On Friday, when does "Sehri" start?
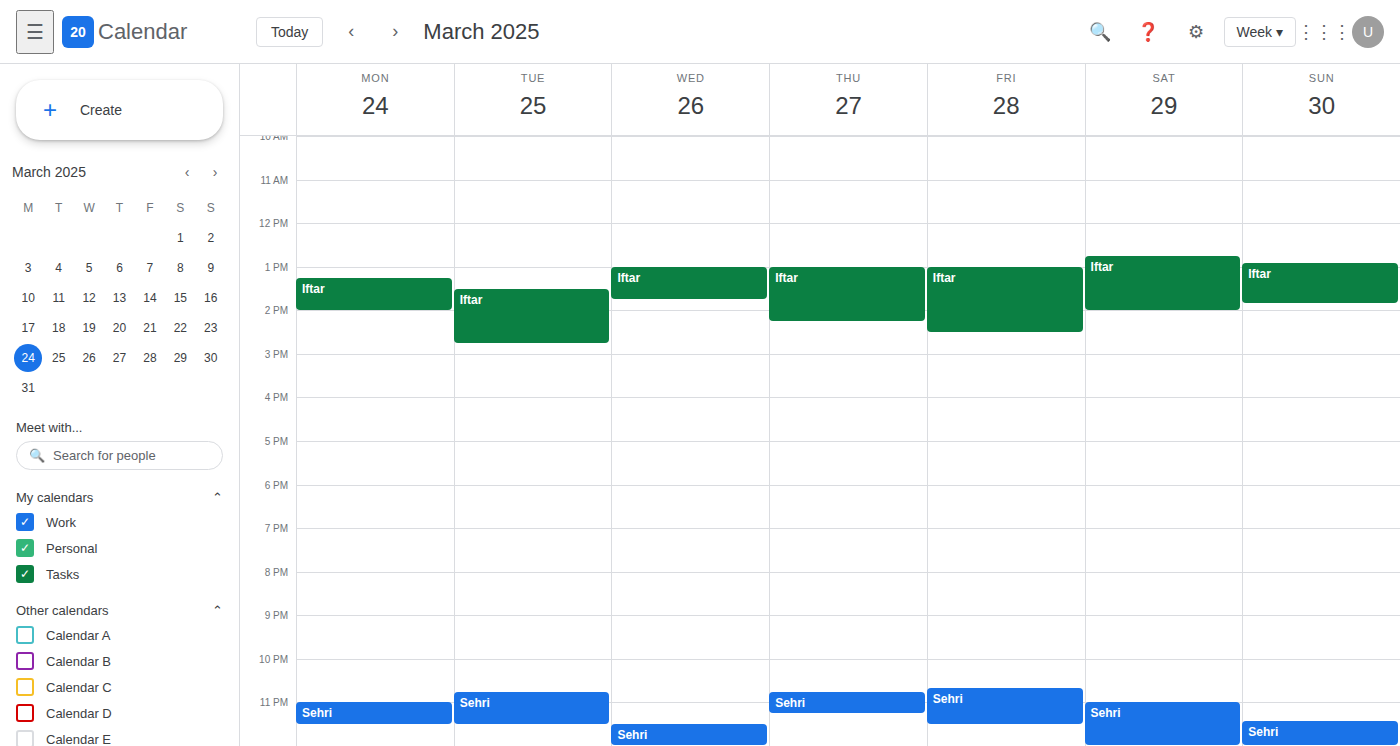
10:40 PM